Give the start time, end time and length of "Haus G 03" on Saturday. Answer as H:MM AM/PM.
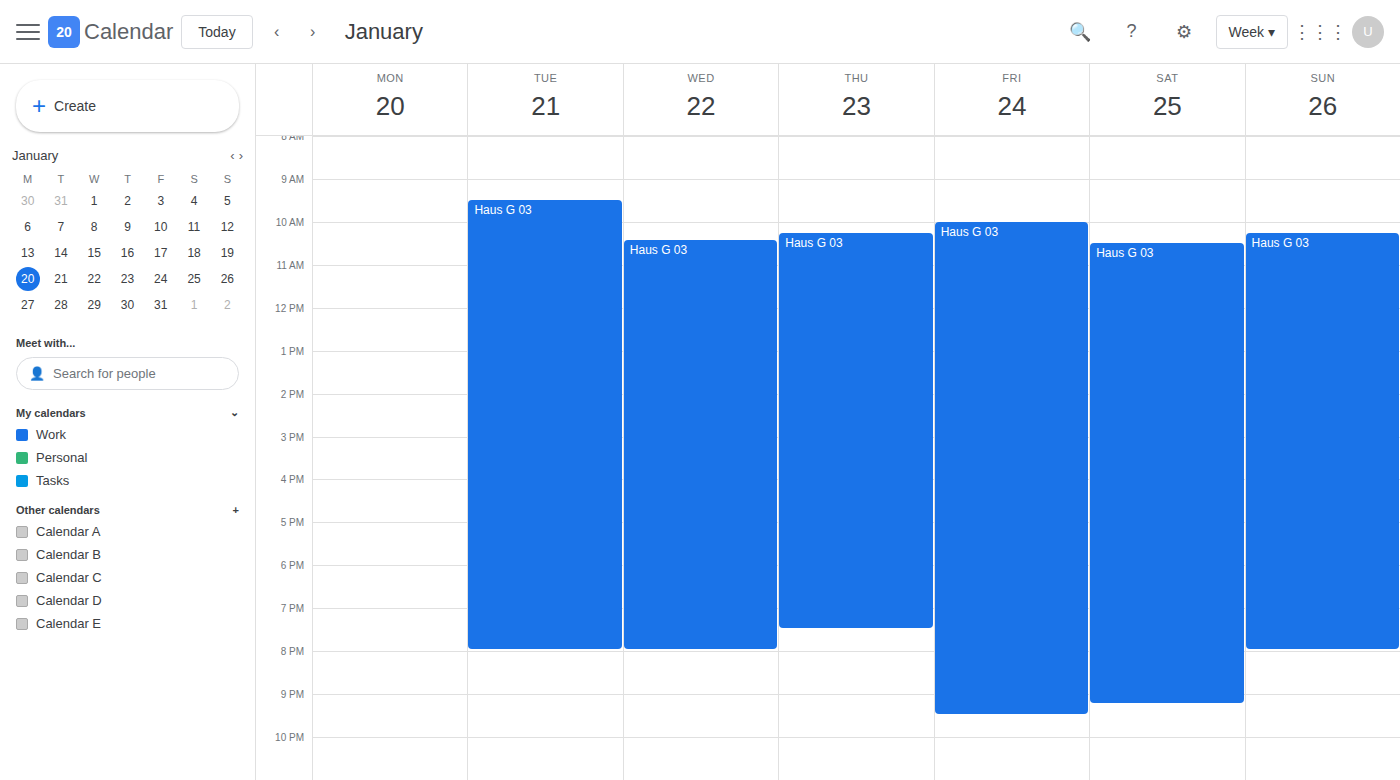
10:30 AM to 9:15 PM, 10 hours 45 minutes